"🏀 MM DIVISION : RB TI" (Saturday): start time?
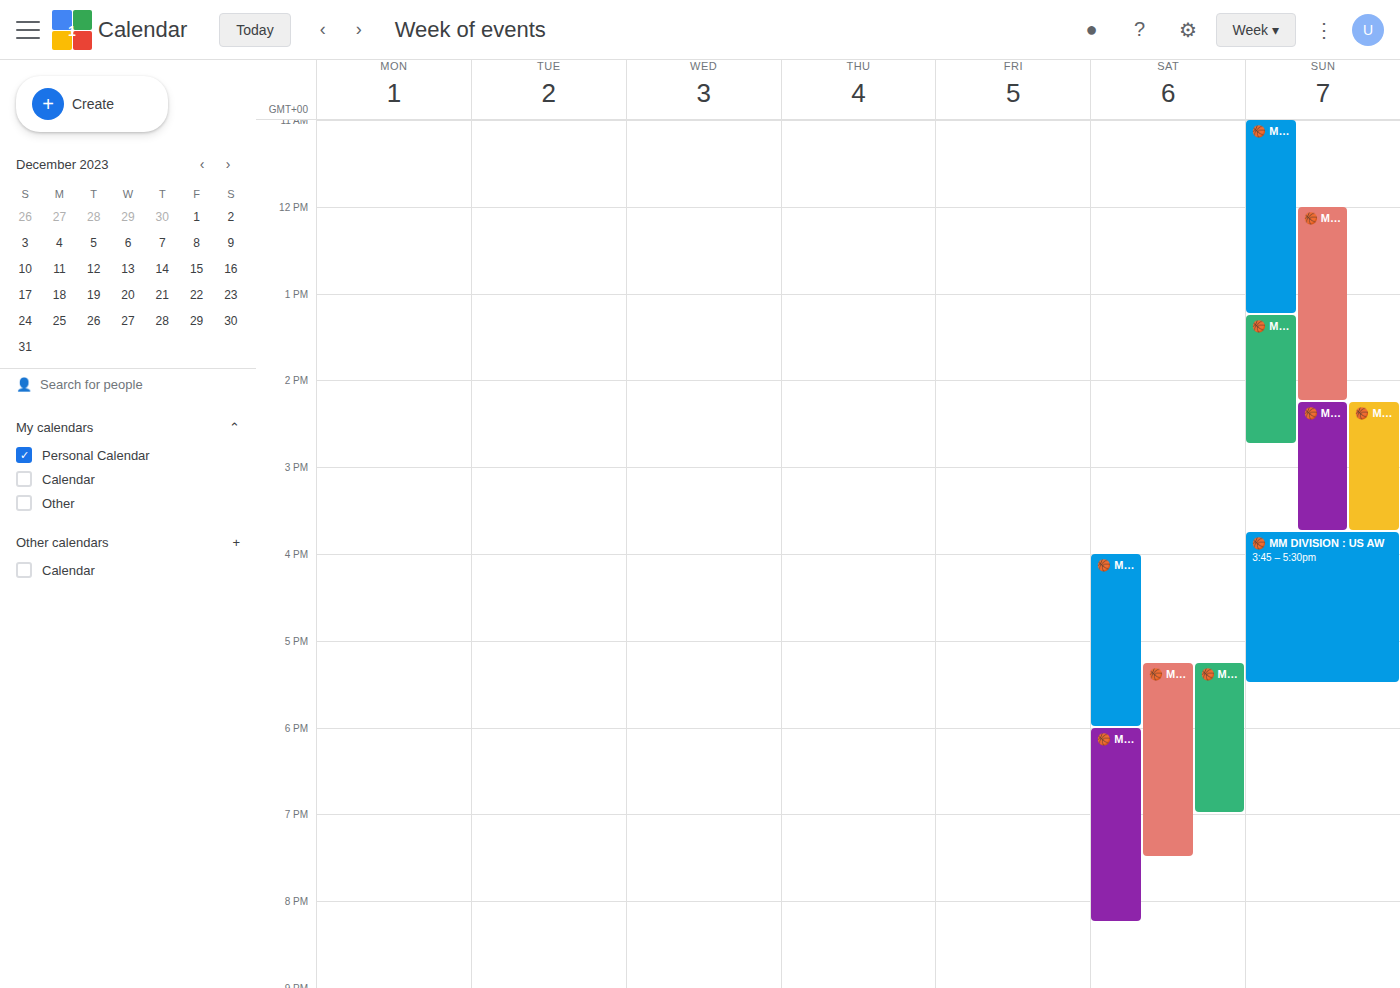
4:00 PM